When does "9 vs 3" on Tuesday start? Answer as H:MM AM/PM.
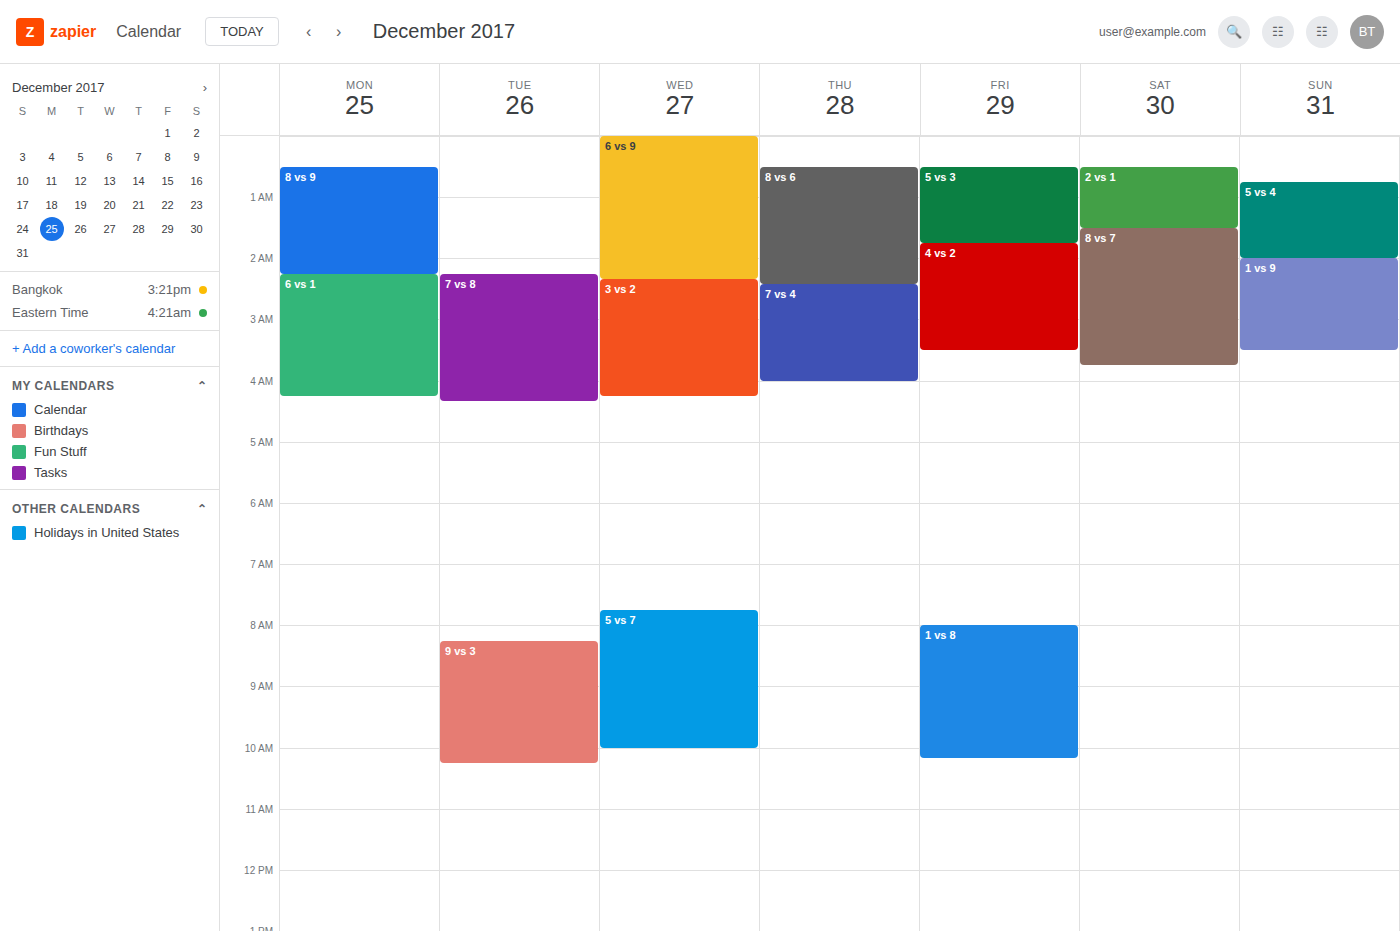
8:15 AM